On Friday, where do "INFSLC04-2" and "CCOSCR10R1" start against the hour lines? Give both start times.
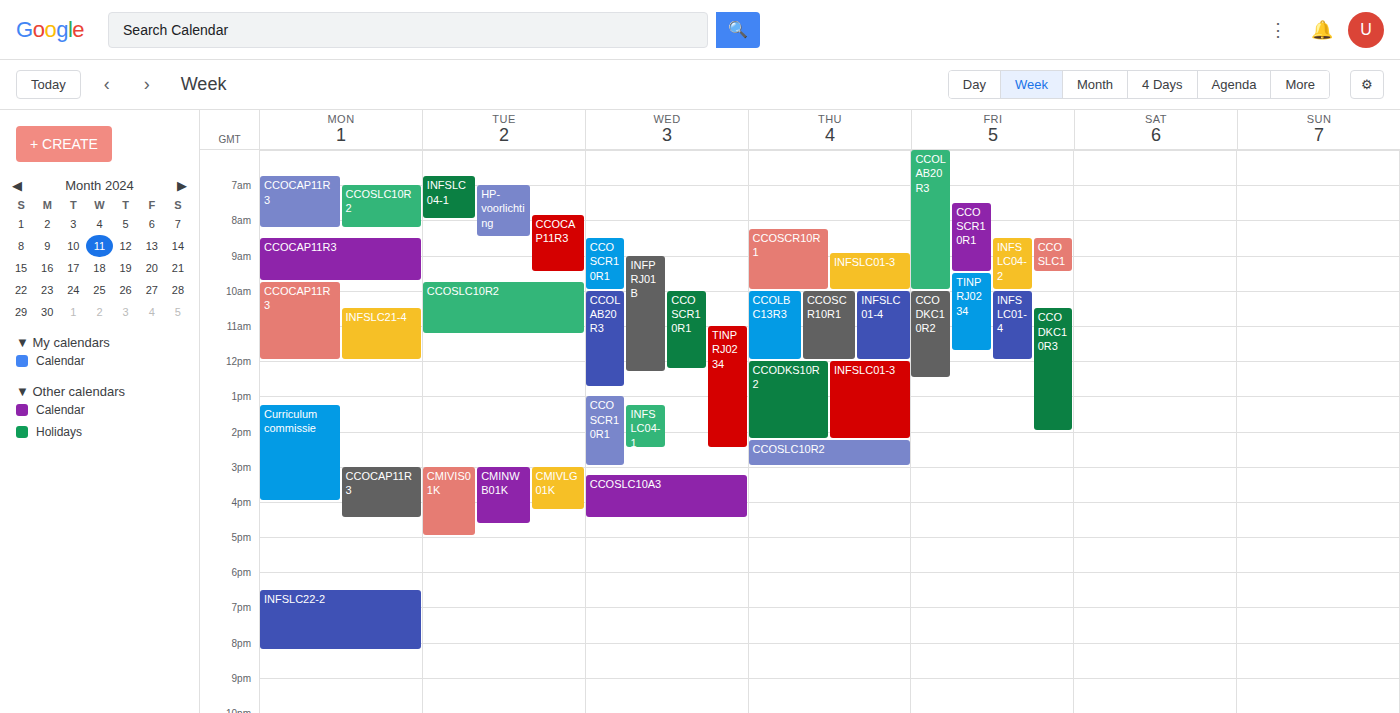
"INFSLC04-2": 8:30 AM, halfway between the 8 AM and 9 AM lines. "CCOSCR10R1": 7:30 AM, halfway between the 7 AM and 8 AM lines.